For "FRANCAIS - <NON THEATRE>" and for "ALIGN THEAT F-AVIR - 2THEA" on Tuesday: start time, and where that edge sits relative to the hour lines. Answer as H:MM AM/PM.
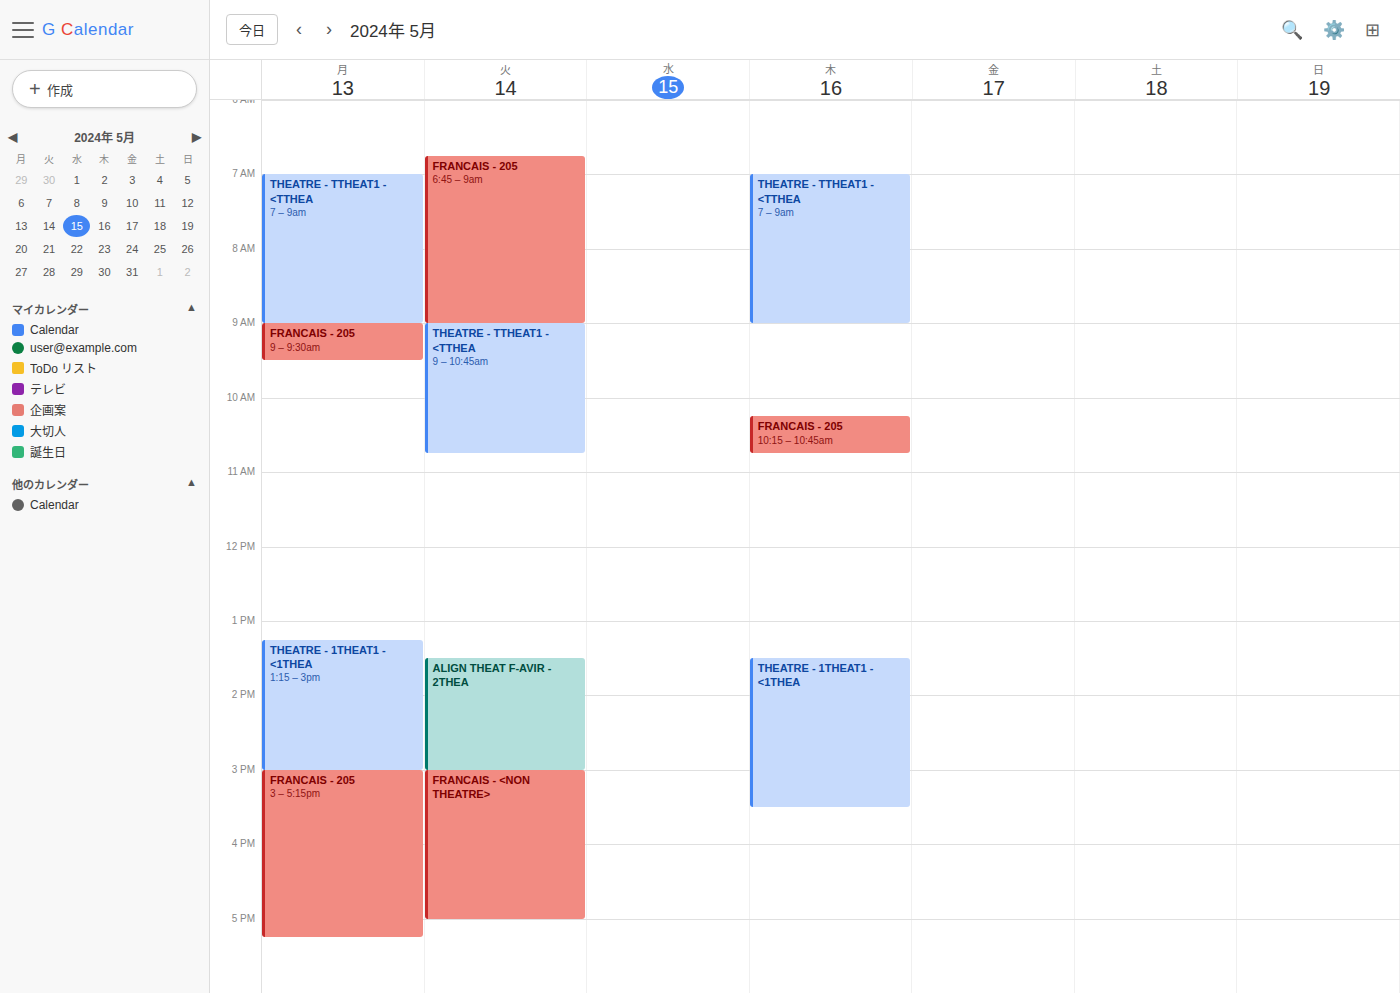
"FRANCAIS - <NON THEATRE>": 3:00 PM, exactly on the 3 PM line. "ALIGN THEAT F-AVIR - 2THEA": 1:30 PM, halfway between the 1 PM and 2 PM lines.